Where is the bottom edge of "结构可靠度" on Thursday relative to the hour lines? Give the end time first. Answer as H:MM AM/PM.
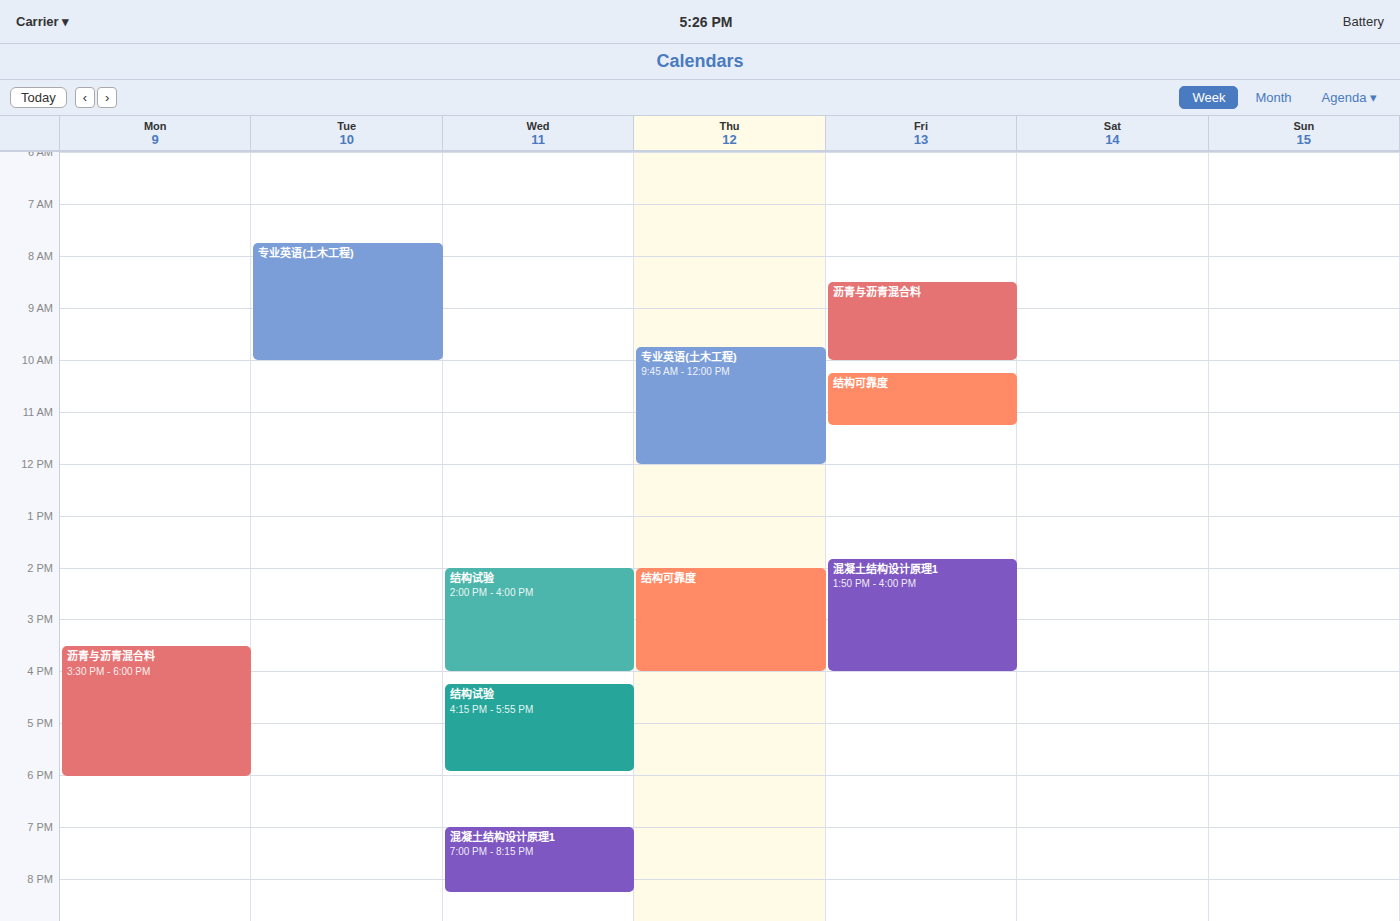
4:00 PM -- exactly on the 4 PM line.